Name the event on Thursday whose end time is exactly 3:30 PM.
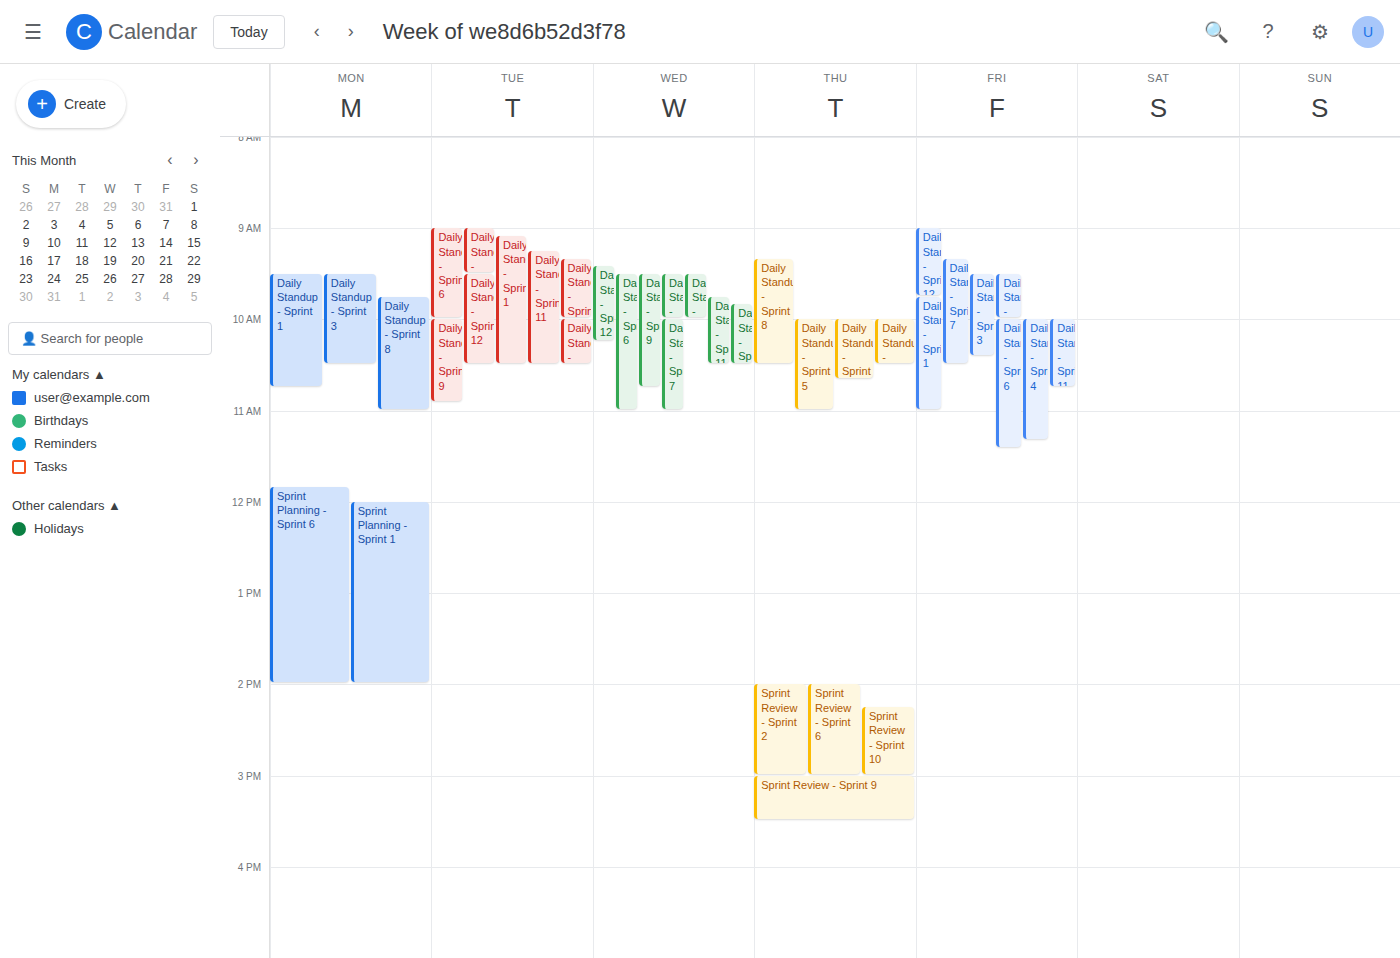
"Sprint Review - Sprint 9"